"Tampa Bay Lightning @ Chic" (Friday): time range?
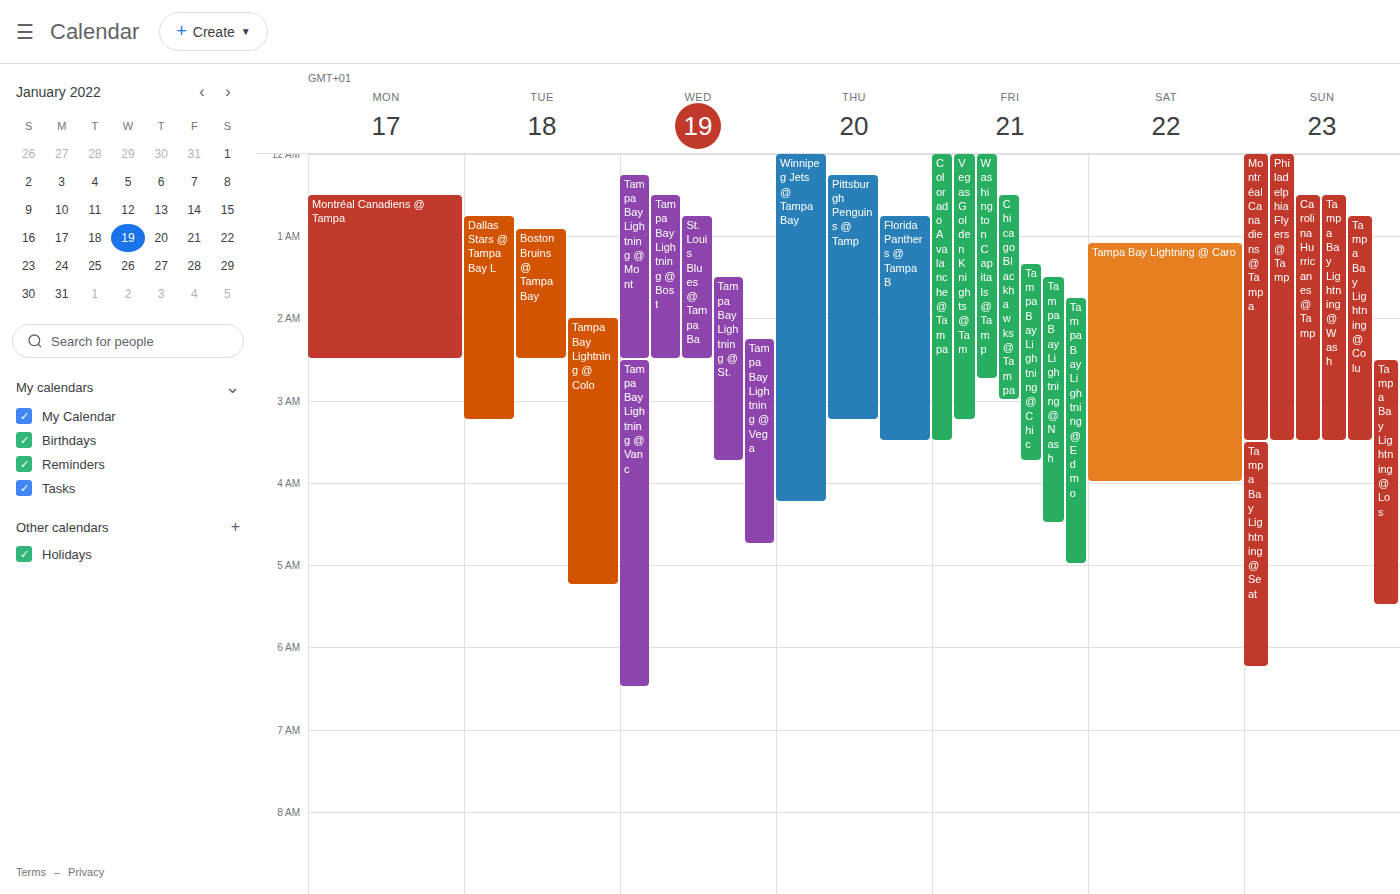
1:20 AM to 3:45 AM